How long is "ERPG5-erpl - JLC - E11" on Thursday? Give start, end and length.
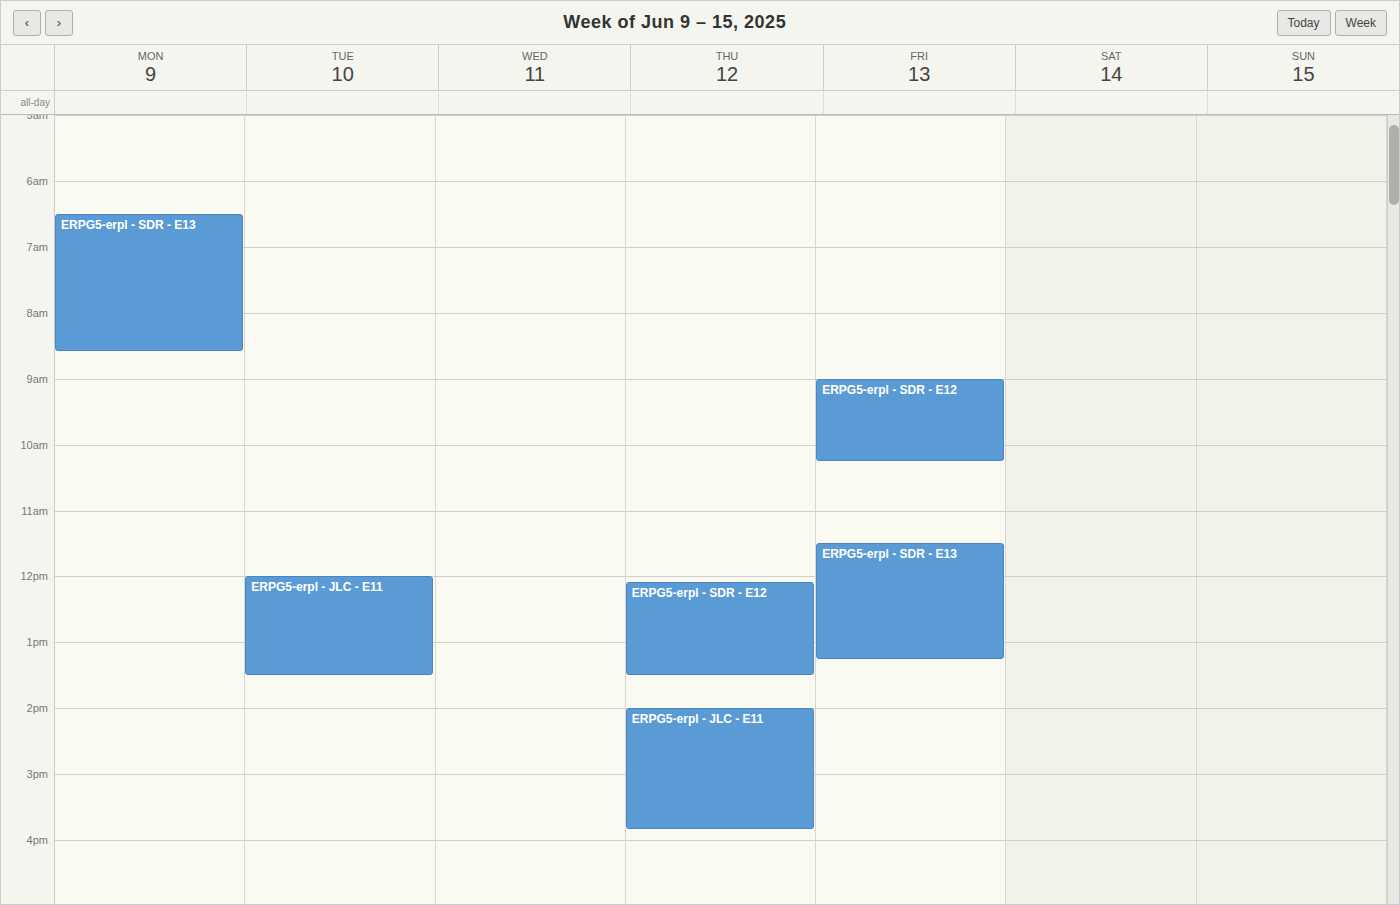
2:00 PM to 3:50 PM, 1 hour 50 minutes